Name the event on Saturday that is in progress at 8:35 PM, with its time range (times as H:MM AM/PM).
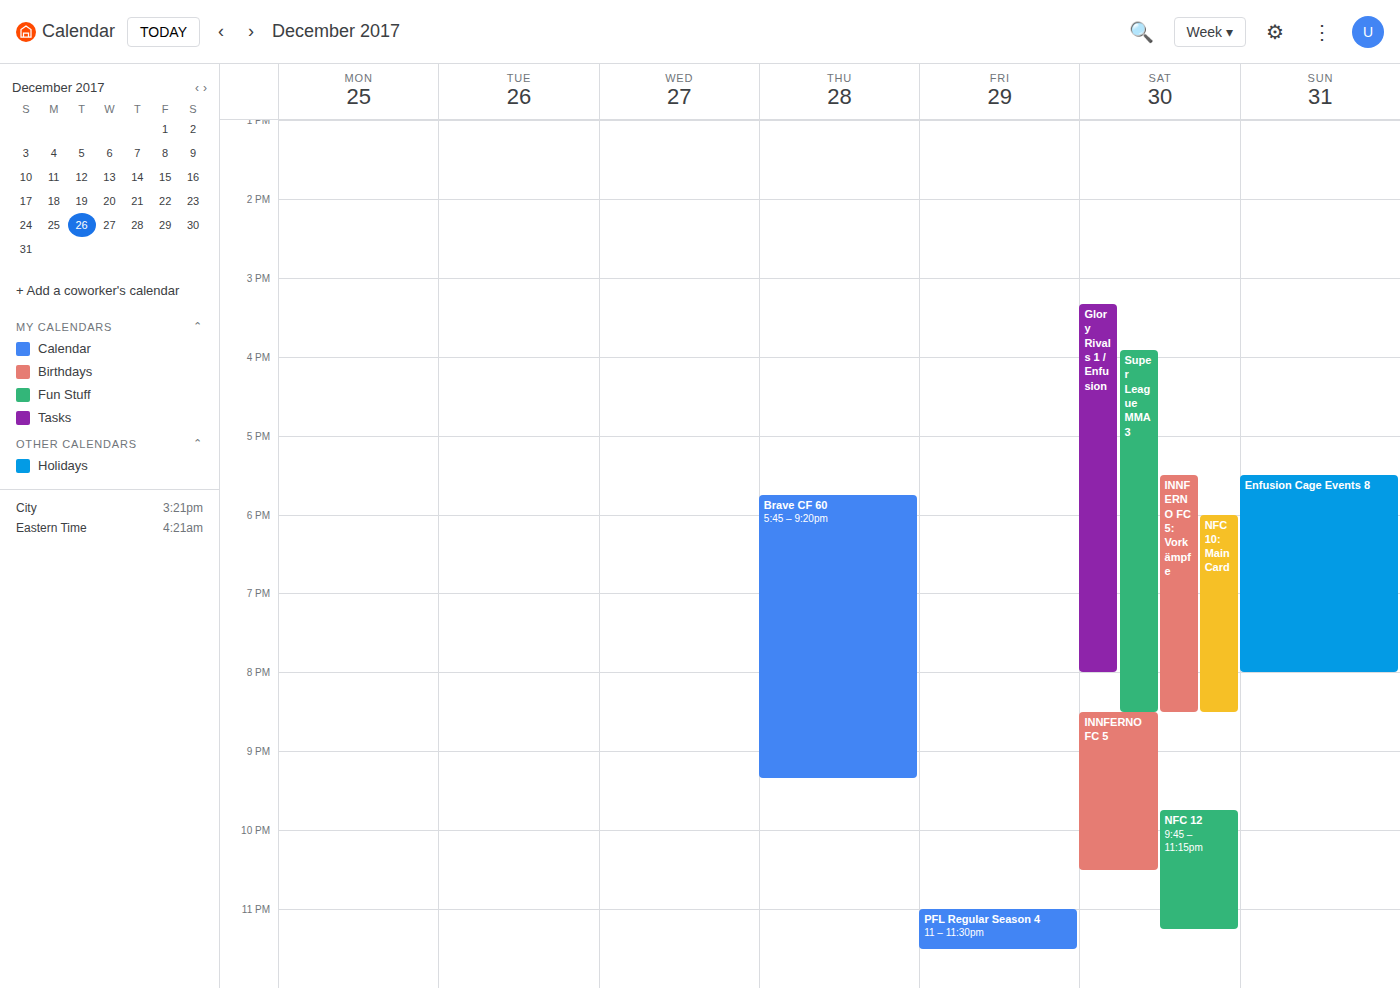
"INNFERNO FC 5", 8:30 PM to 10:30 PM